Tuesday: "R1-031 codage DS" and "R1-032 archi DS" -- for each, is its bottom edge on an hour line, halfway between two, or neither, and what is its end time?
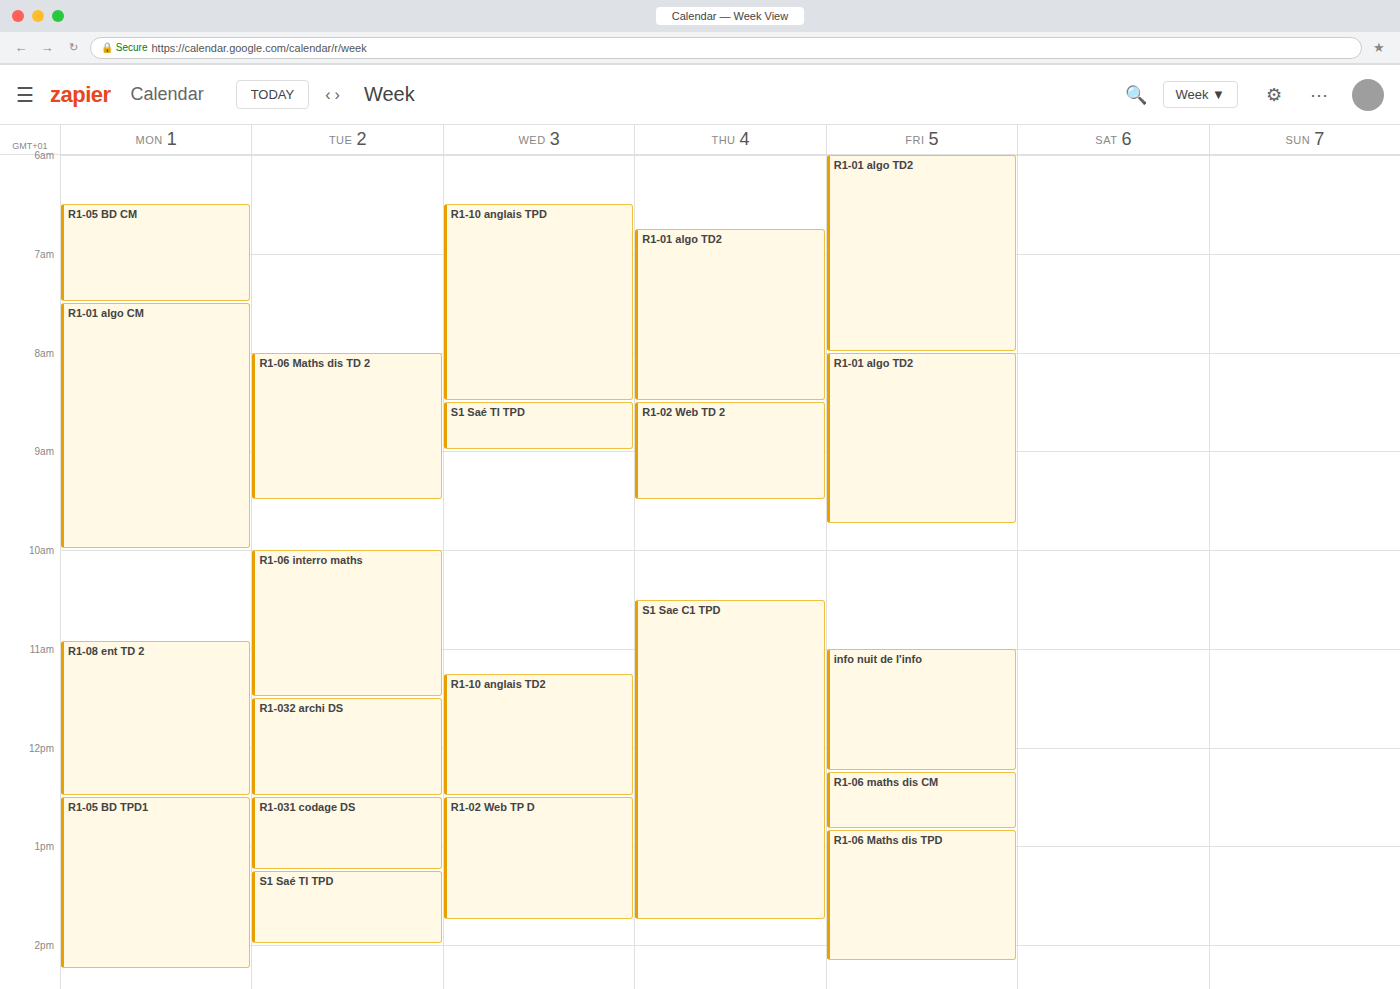
"R1-031 codage DS": 1:15 PM, neither: a quarter of the way from the 1 PM line to the 2 PM line. "R1-032 archi DS": 12:30 PM, halfway between the 12 PM and 1 PM lines.